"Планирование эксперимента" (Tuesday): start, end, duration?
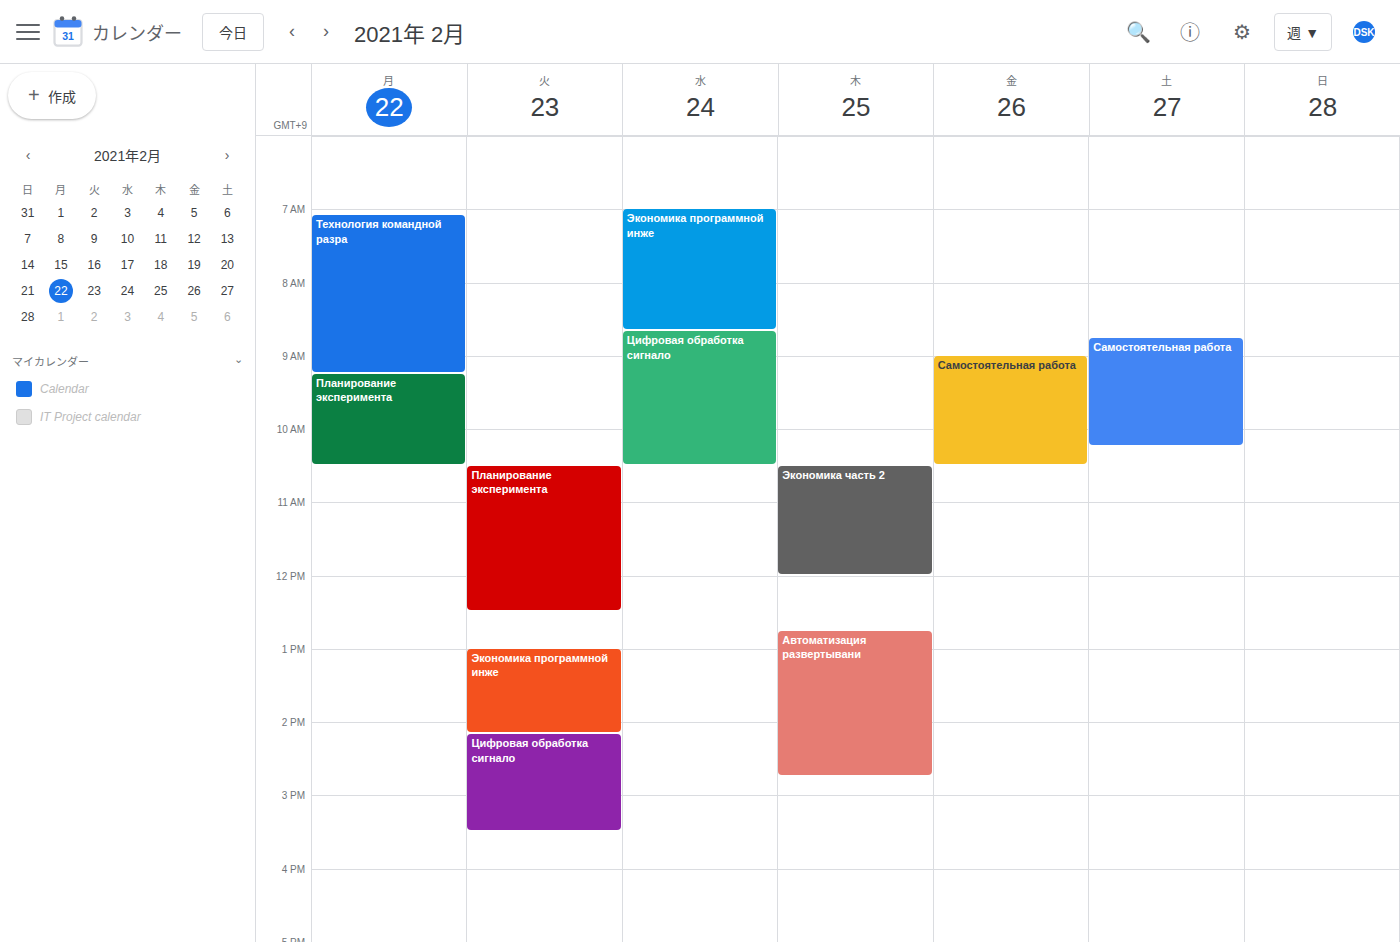
10:30 AM to 12:30 PM, 2 hours